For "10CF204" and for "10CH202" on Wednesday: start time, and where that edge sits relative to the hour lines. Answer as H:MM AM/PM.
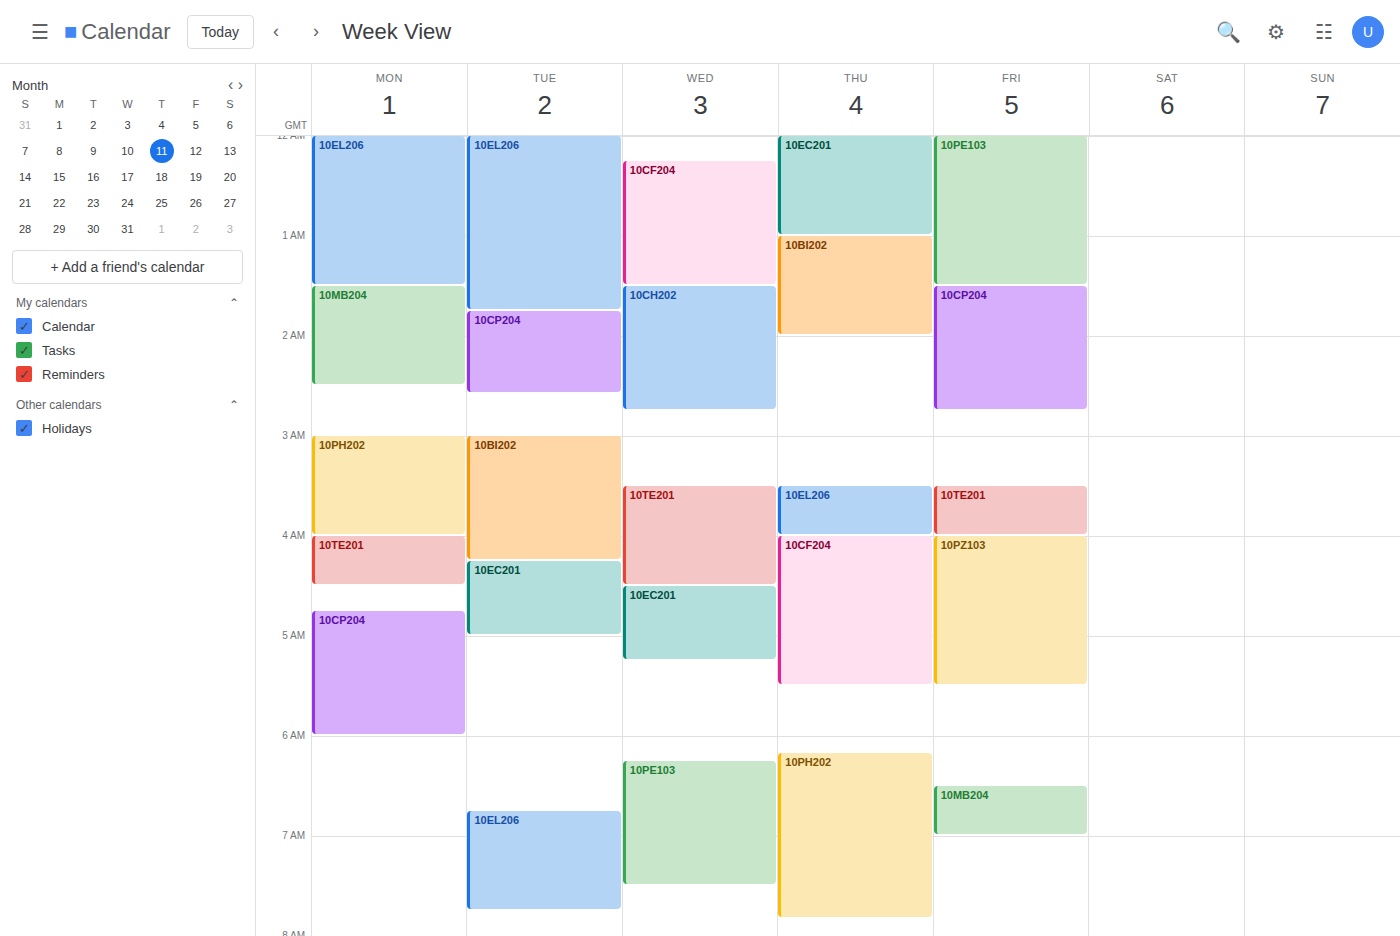
"10CF204": 12:15 AM, neither: a quarter of the way from the 12 AM line to the 1 AM line. "10CH202": 1:30 AM, halfway between the 1 AM and 2 AM lines.